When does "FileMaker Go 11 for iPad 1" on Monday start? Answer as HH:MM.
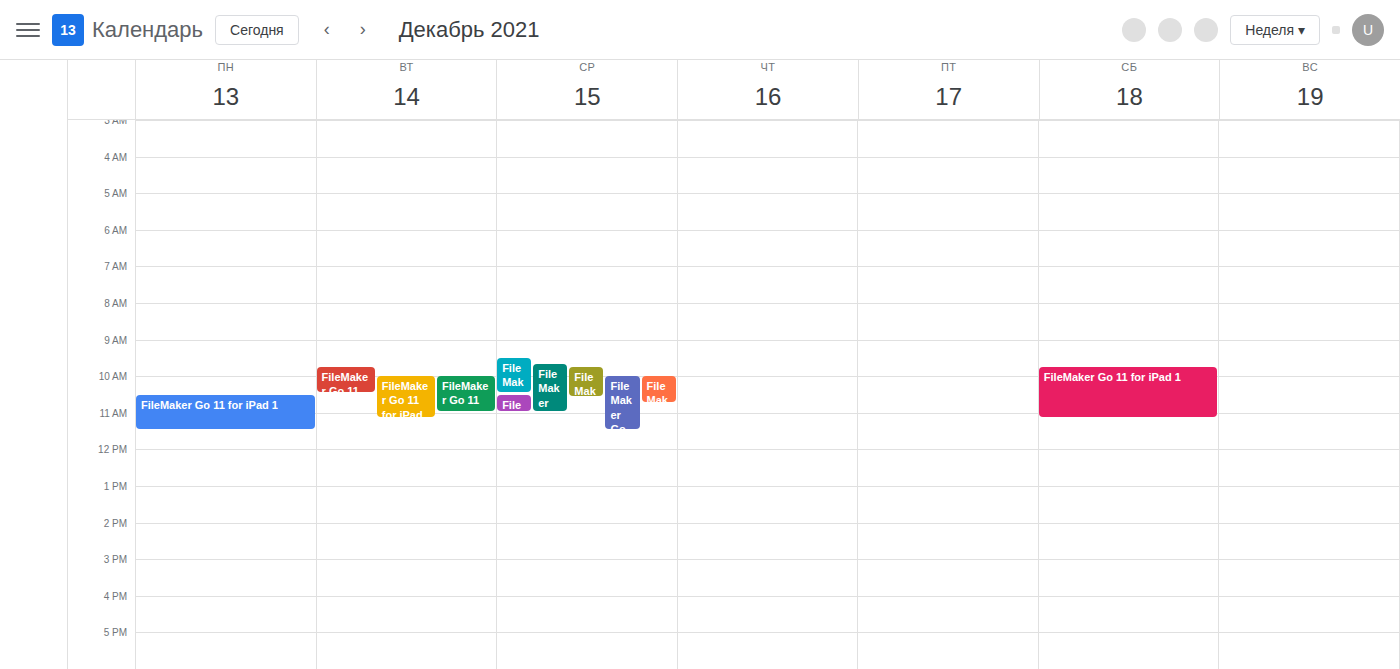
10:30